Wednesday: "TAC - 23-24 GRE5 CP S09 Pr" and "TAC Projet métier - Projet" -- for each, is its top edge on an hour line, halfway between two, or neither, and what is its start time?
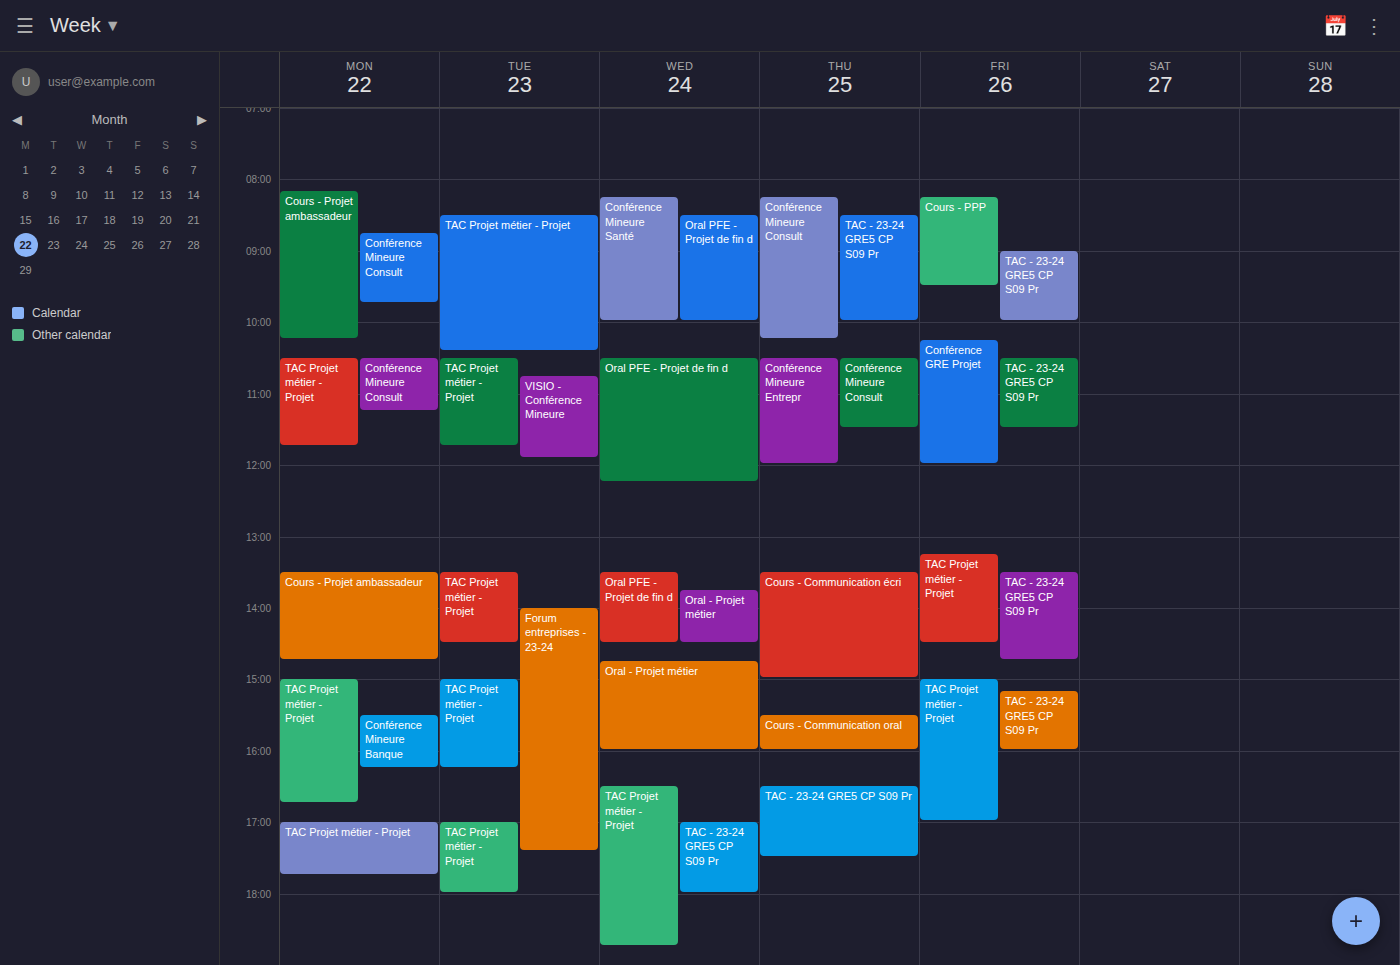
"TAC - 23-24 GRE5 CP S09 Pr": 5:00 PM, exactly on the 5 PM line. "TAC Projet métier - Projet": 4:30 PM, halfway between the 4 PM and 5 PM lines.